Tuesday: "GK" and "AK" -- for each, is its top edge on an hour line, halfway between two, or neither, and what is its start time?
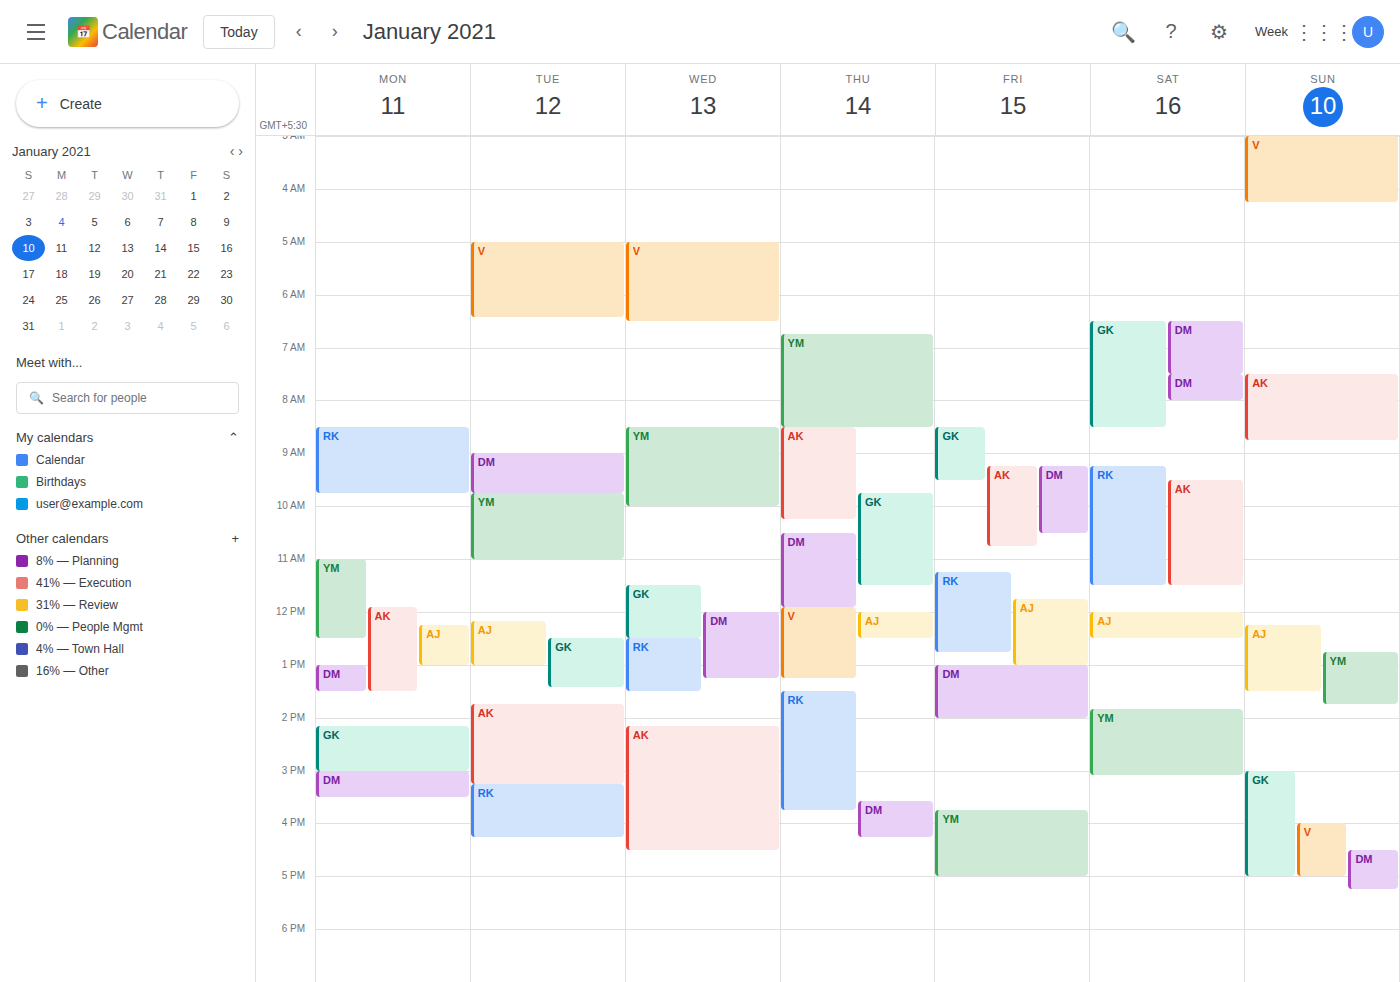
"GK": 12:30 PM, halfway between the 12 PM and 1 PM lines. "AK": 1:45 PM, neither: three quarters of the way from the 1 PM line to the 2 PM line.